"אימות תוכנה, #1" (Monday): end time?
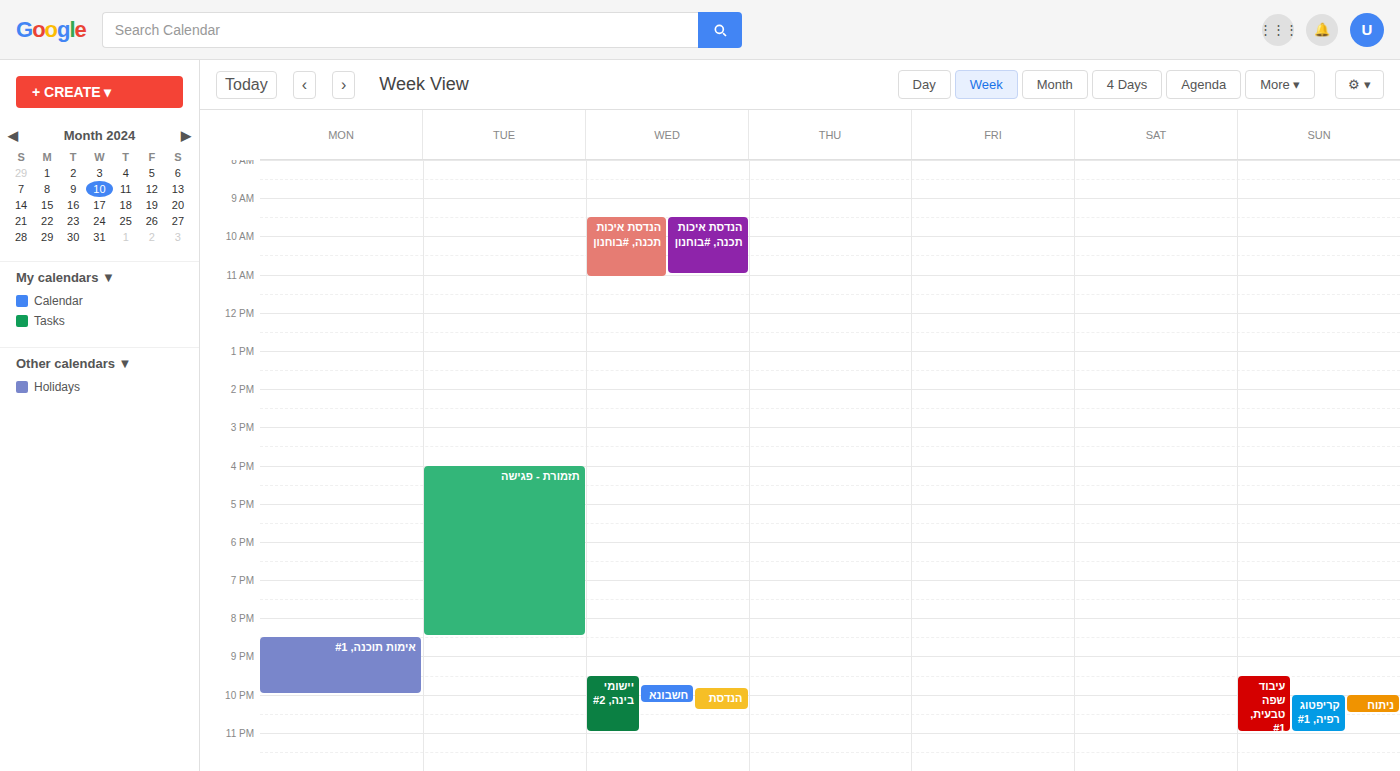
10:00 PM